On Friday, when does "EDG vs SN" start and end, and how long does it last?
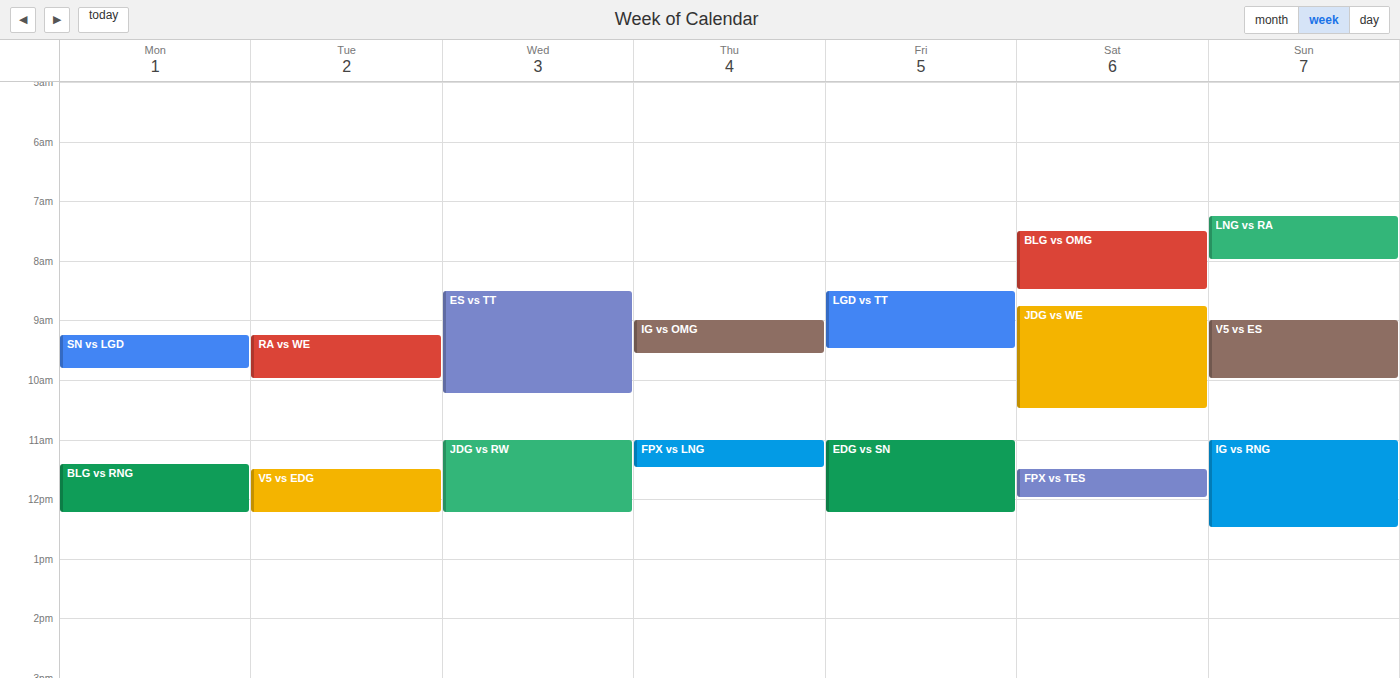
11:00 AM to 12:15 PM, 1 hour 15 minutes